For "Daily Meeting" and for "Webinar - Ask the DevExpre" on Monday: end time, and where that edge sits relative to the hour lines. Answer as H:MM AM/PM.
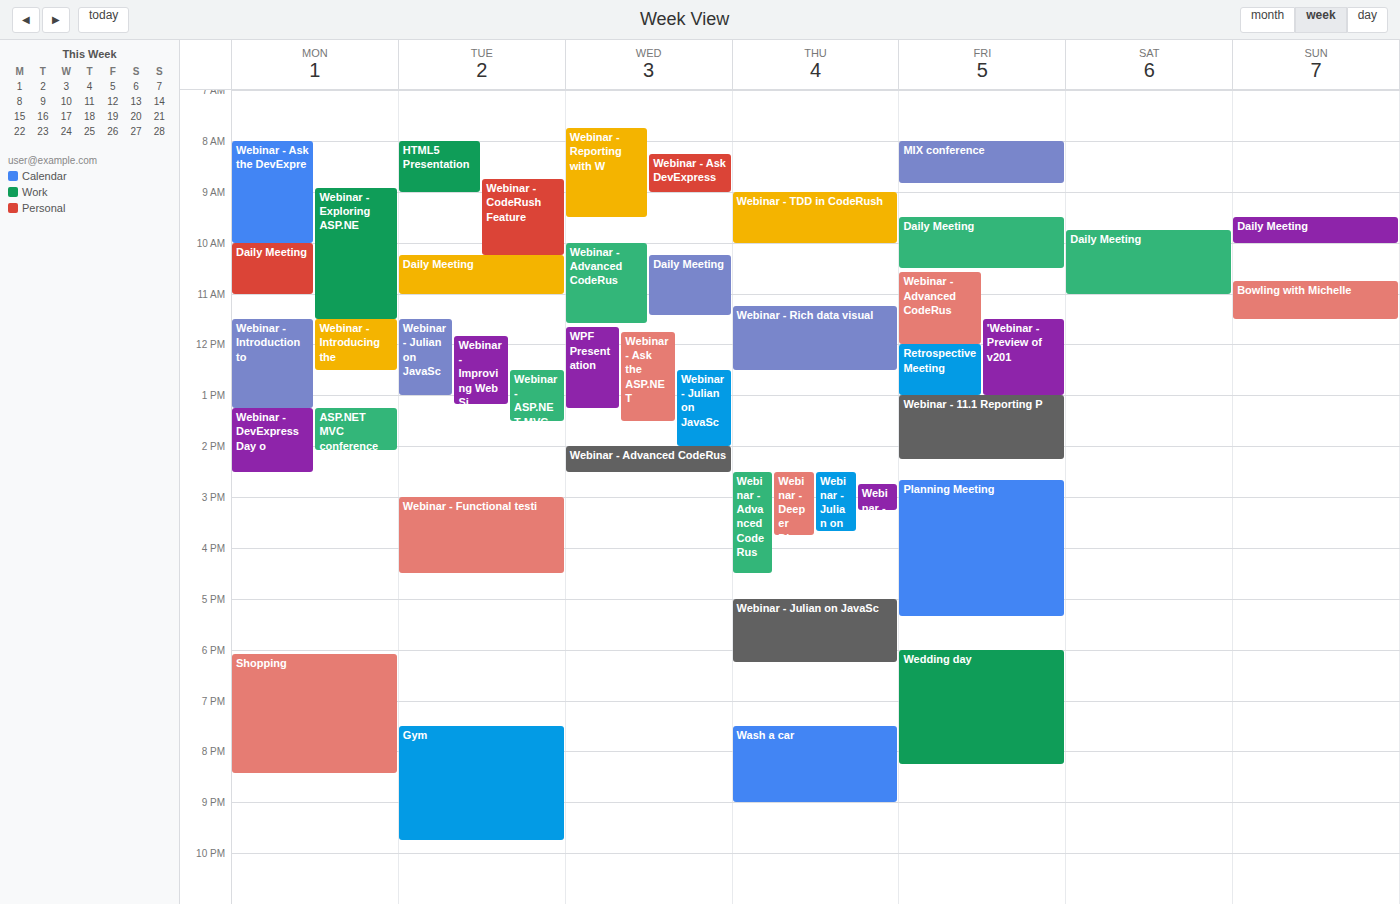
"Daily Meeting": 11:00 AM, exactly on the 11 AM line. "Webinar - Ask the DevExpre": 10:00 AM, exactly on the 10 AM line.